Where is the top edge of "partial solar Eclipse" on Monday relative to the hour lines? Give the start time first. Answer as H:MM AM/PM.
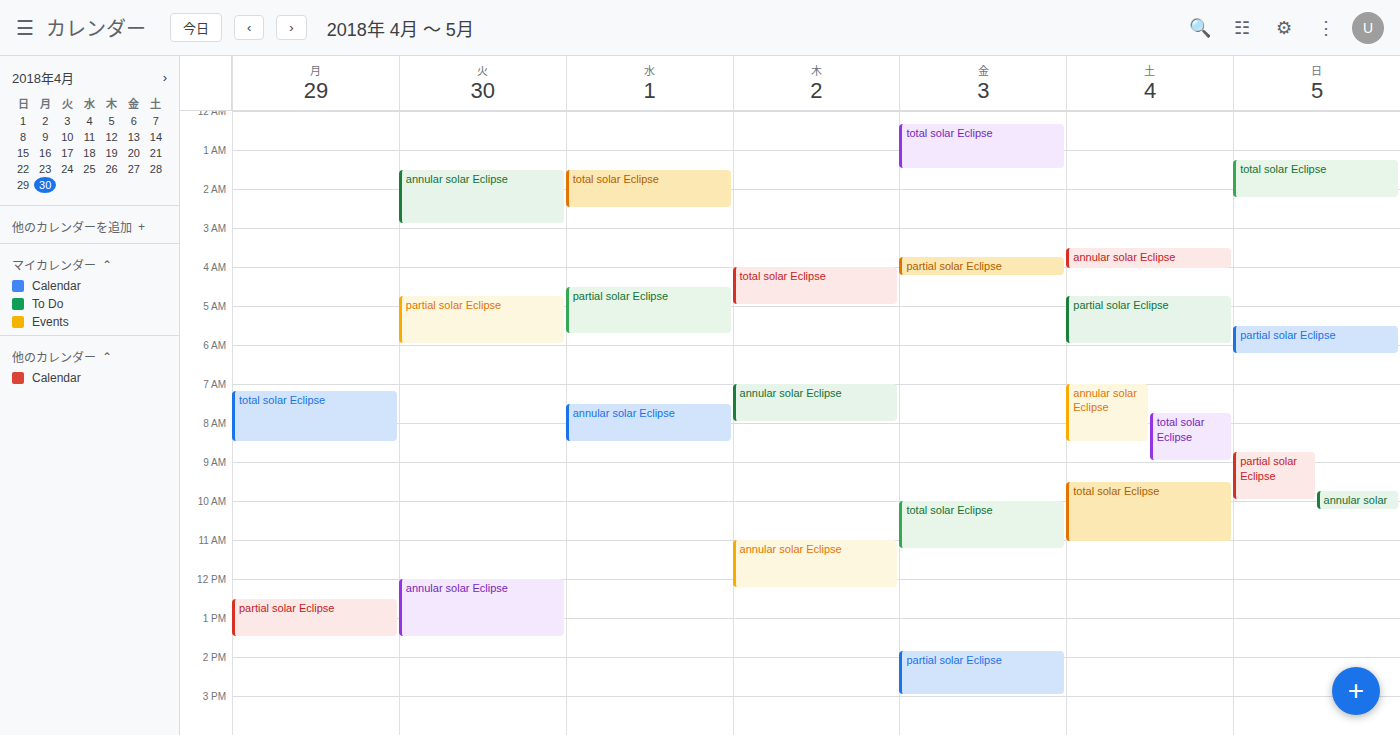
12:30 PM -- halfway between the 12 PM and 1 PM lines.